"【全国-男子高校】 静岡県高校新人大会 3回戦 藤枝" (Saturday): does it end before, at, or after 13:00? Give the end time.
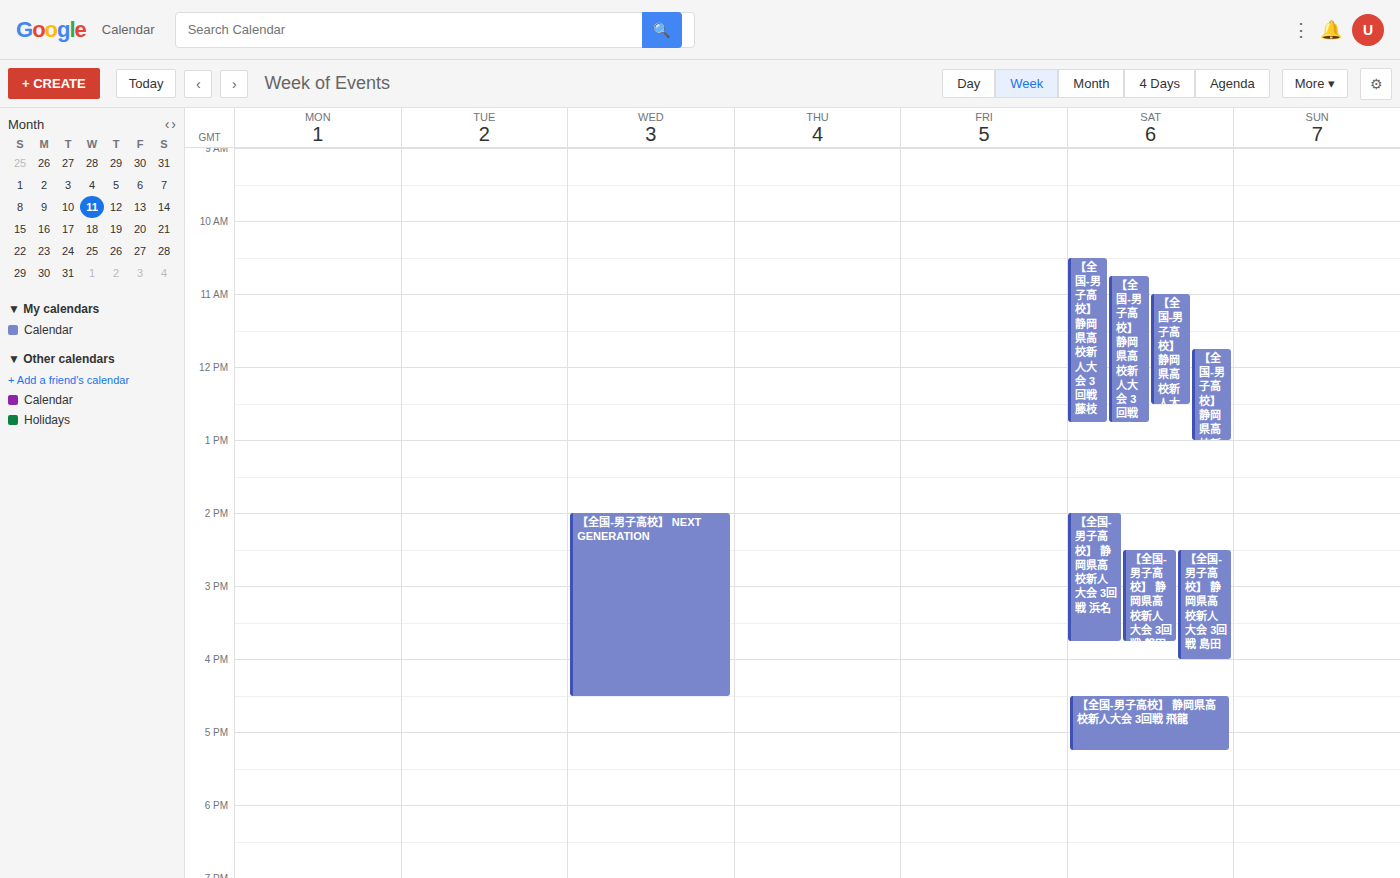
12:45 -- before 13:00, 15 minutes above the 13:00 line.